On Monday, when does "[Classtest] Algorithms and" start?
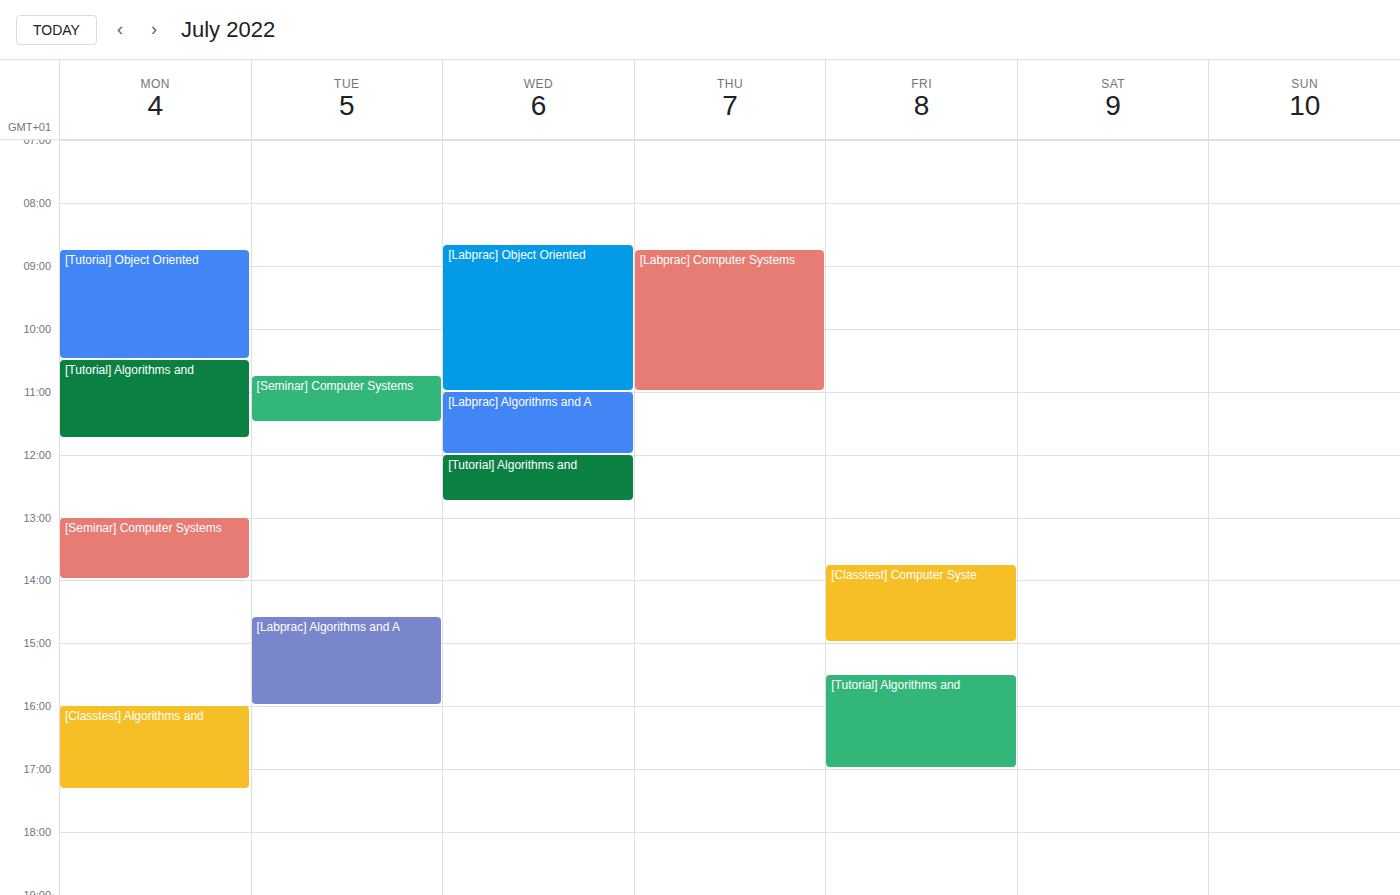
4:00 PM